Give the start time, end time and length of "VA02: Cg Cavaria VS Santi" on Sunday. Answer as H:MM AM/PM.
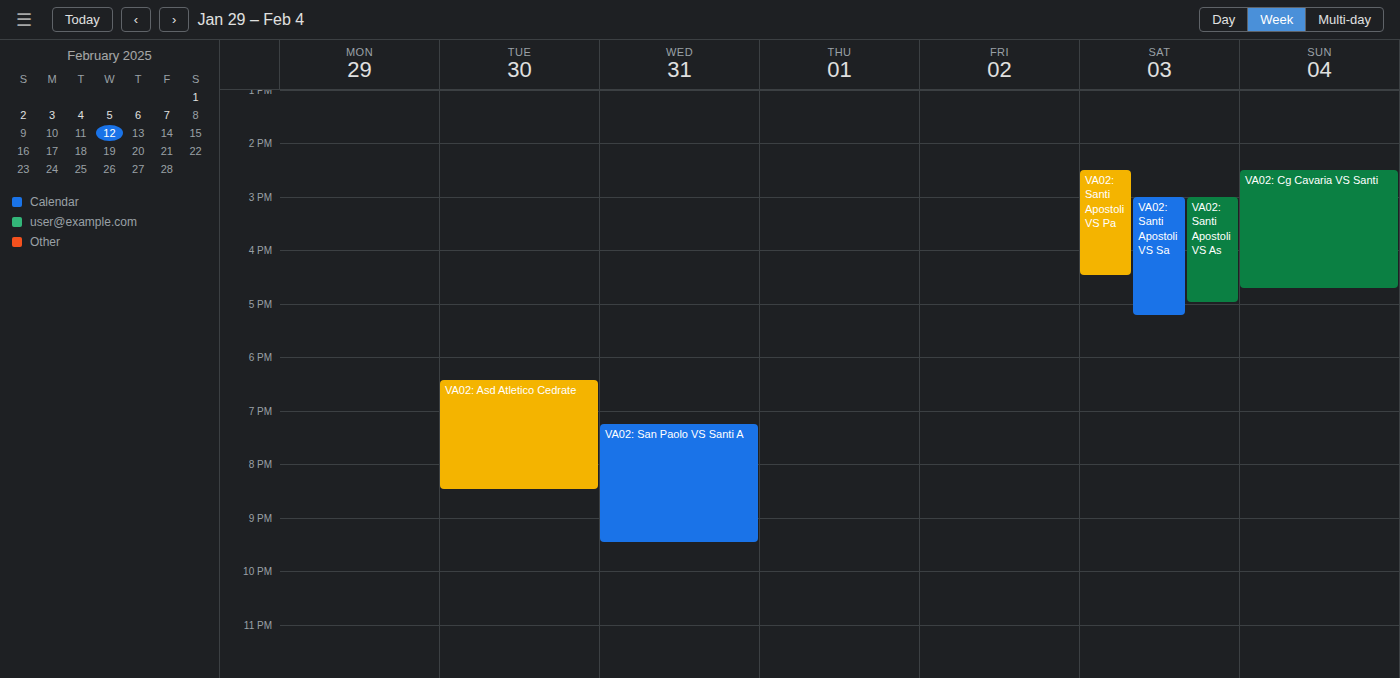
2:30 PM to 4:45 PM, 2 hours 15 minutes